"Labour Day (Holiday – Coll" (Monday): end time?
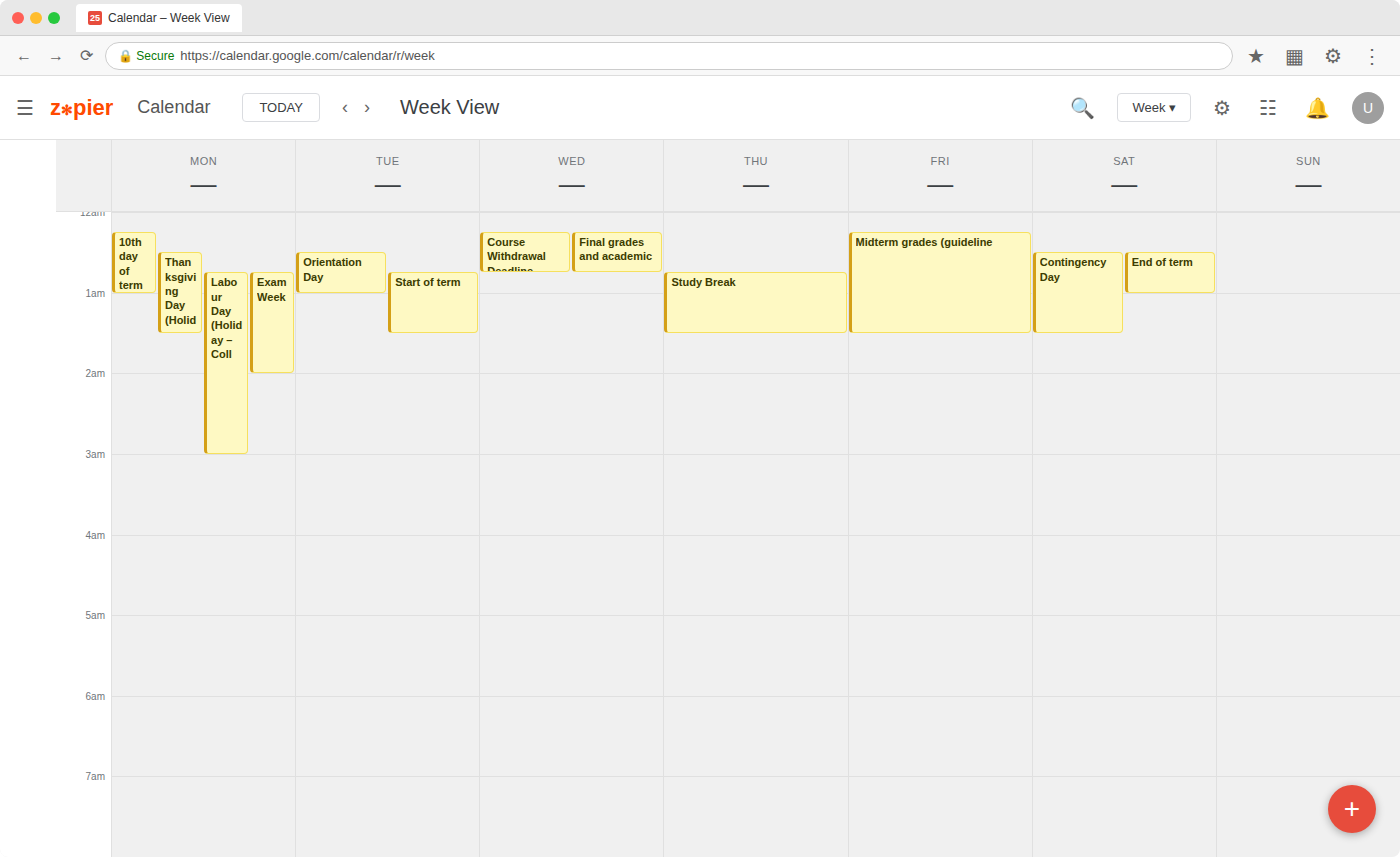
3:00 AM